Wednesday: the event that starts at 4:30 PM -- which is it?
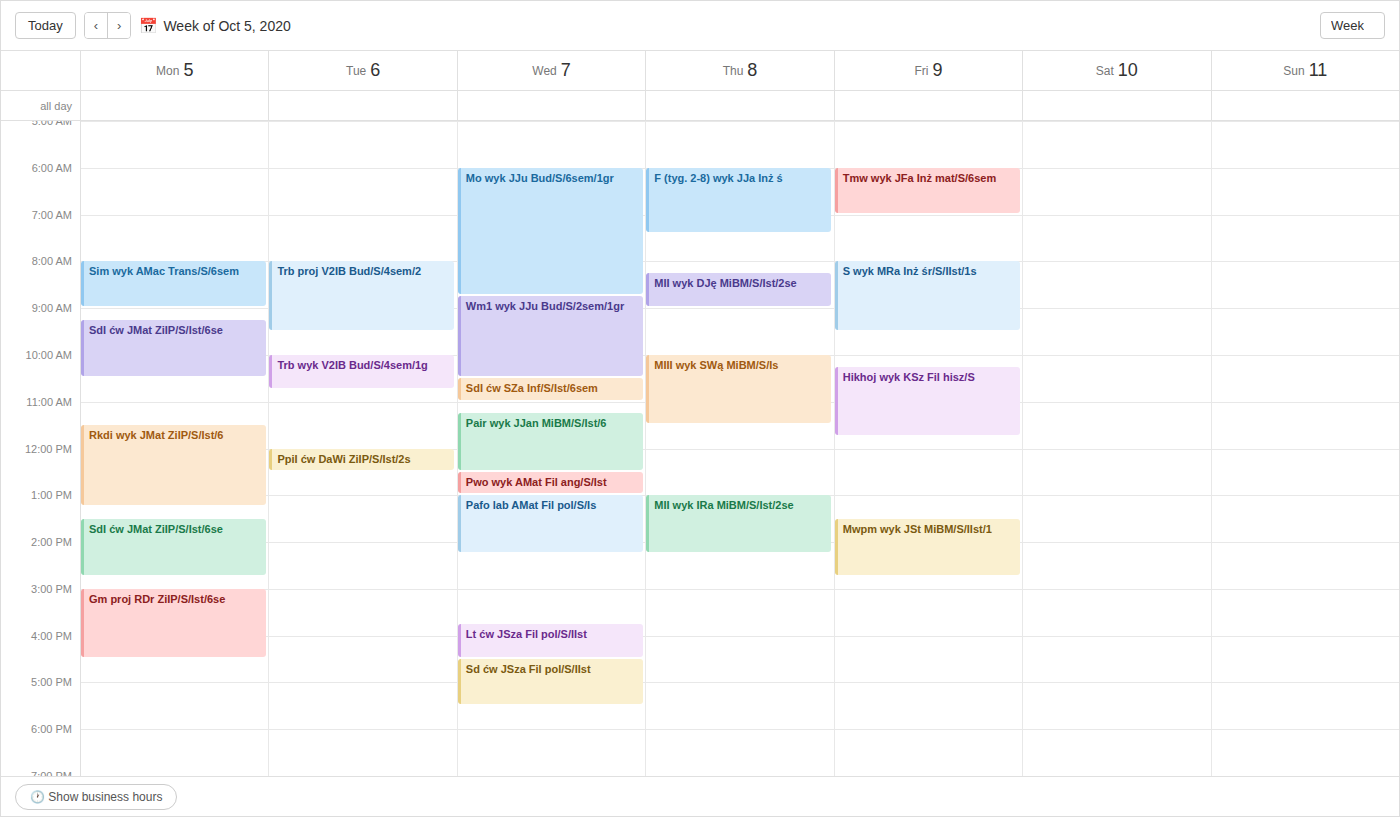
"Sd ćw JSza Fil pol/S/IIst"